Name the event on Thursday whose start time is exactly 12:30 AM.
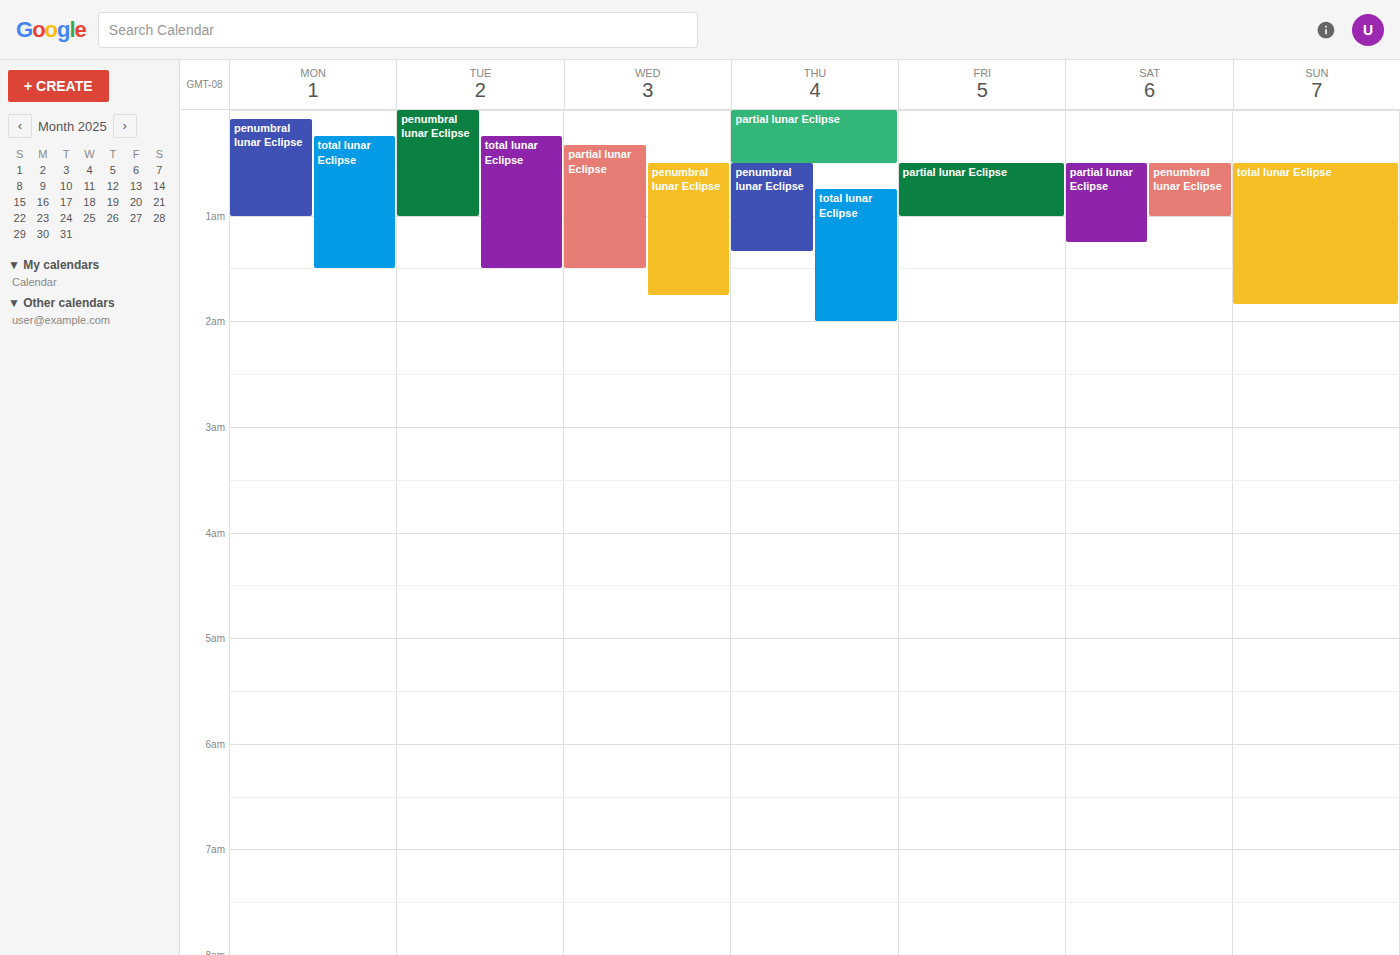
"penumbral lunar Eclipse"